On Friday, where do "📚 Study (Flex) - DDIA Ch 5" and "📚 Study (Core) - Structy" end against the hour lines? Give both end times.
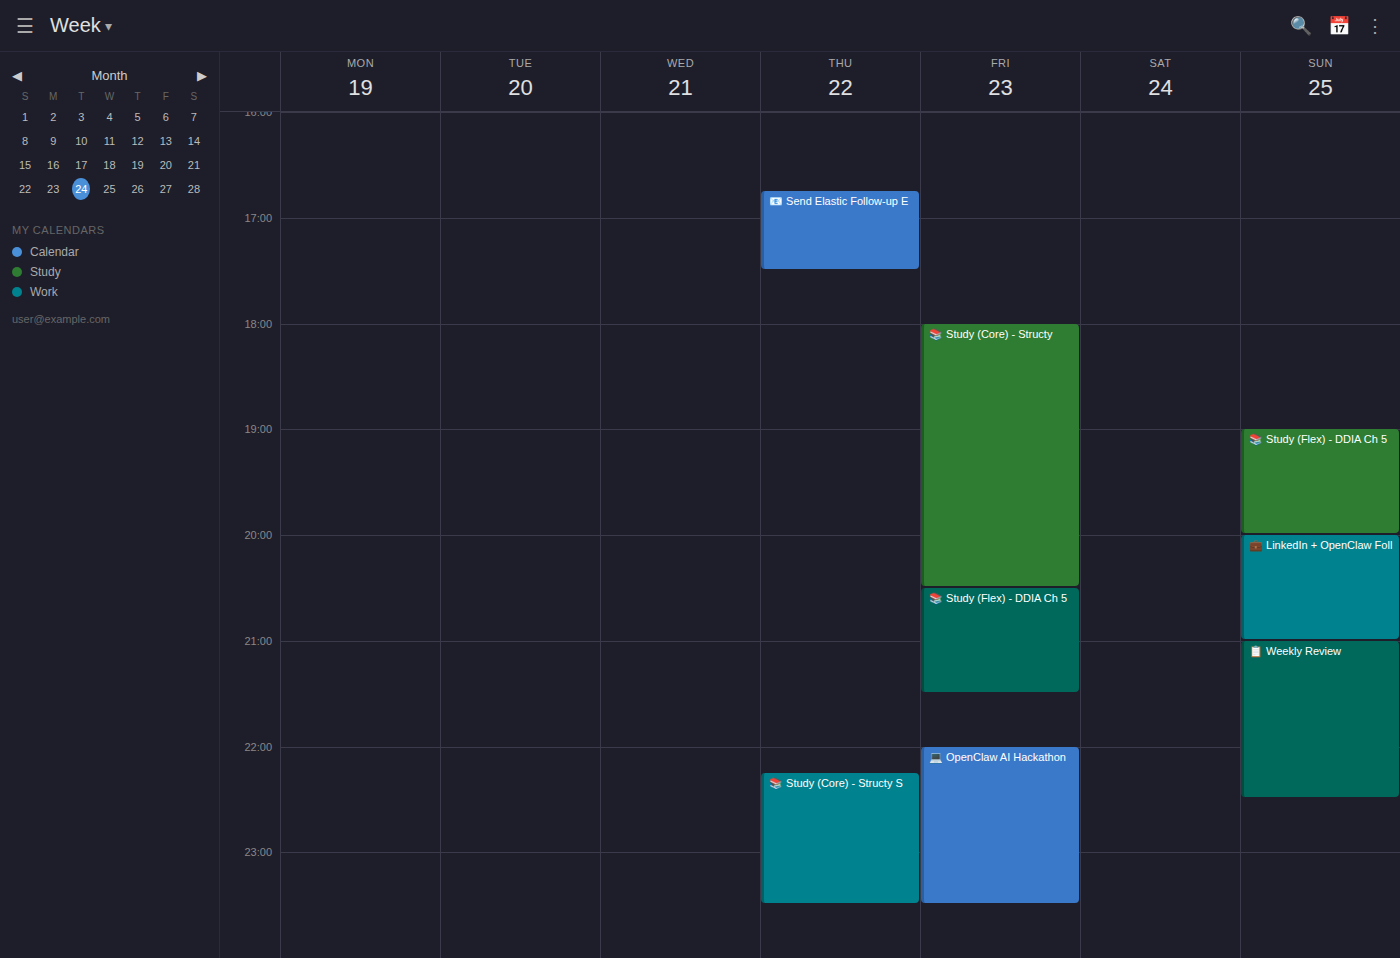
"📚 Study (Flex) - DDIA Ch 5": 9:30 PM, halfway between the 9 PM and 10 PM lines. "📚 Study (Core) - Structy": 8:30 PM, halfway between the 8 PM and 9 PM lines.